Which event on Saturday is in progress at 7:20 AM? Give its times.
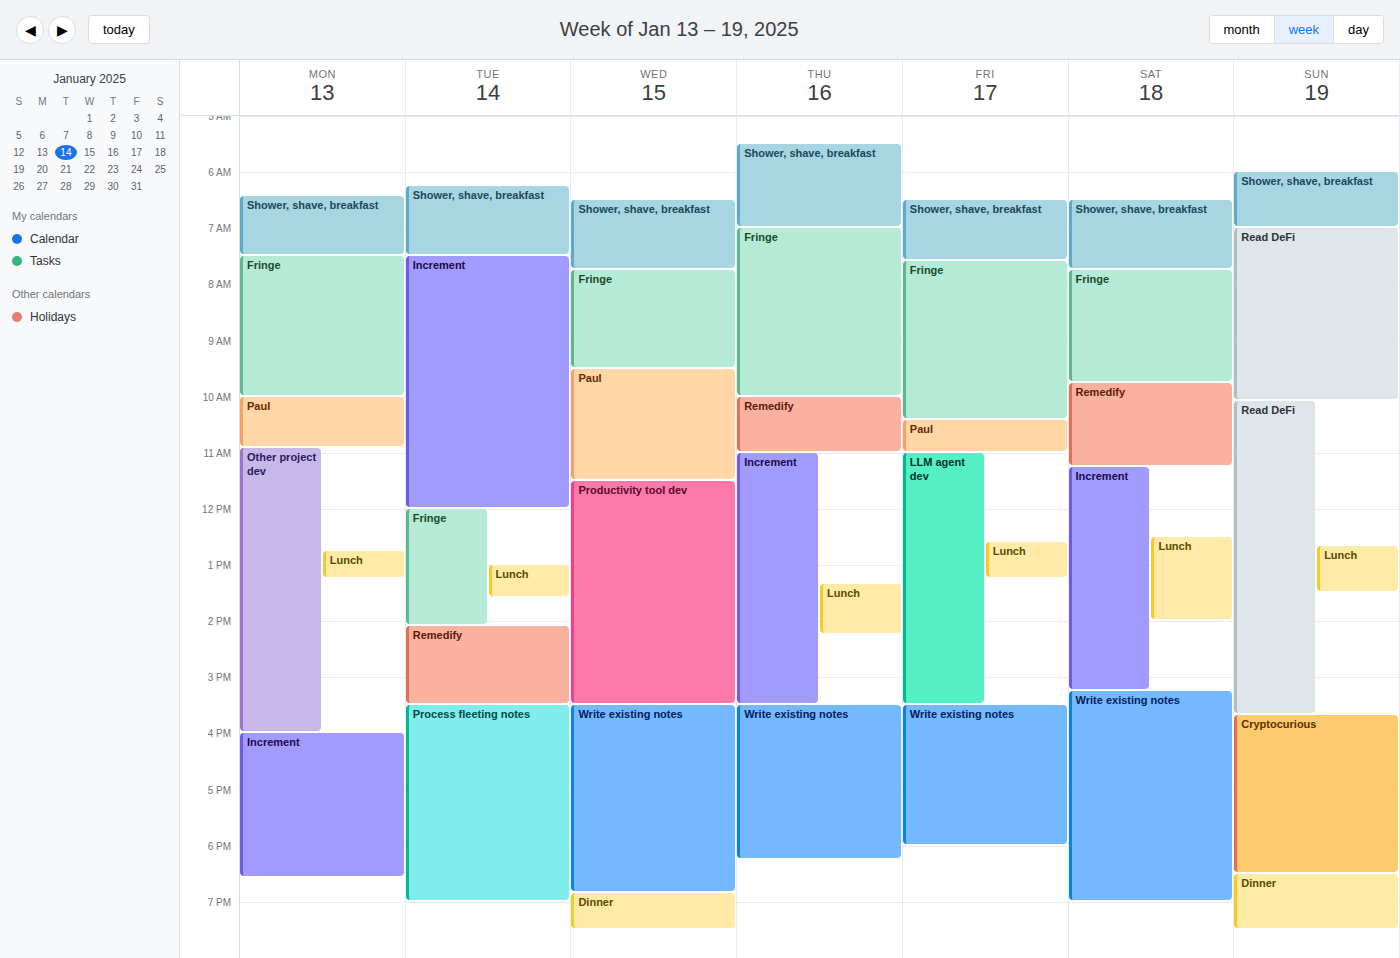
"Shower, shave, breakfast", 6:30 AM to 7:45 AM